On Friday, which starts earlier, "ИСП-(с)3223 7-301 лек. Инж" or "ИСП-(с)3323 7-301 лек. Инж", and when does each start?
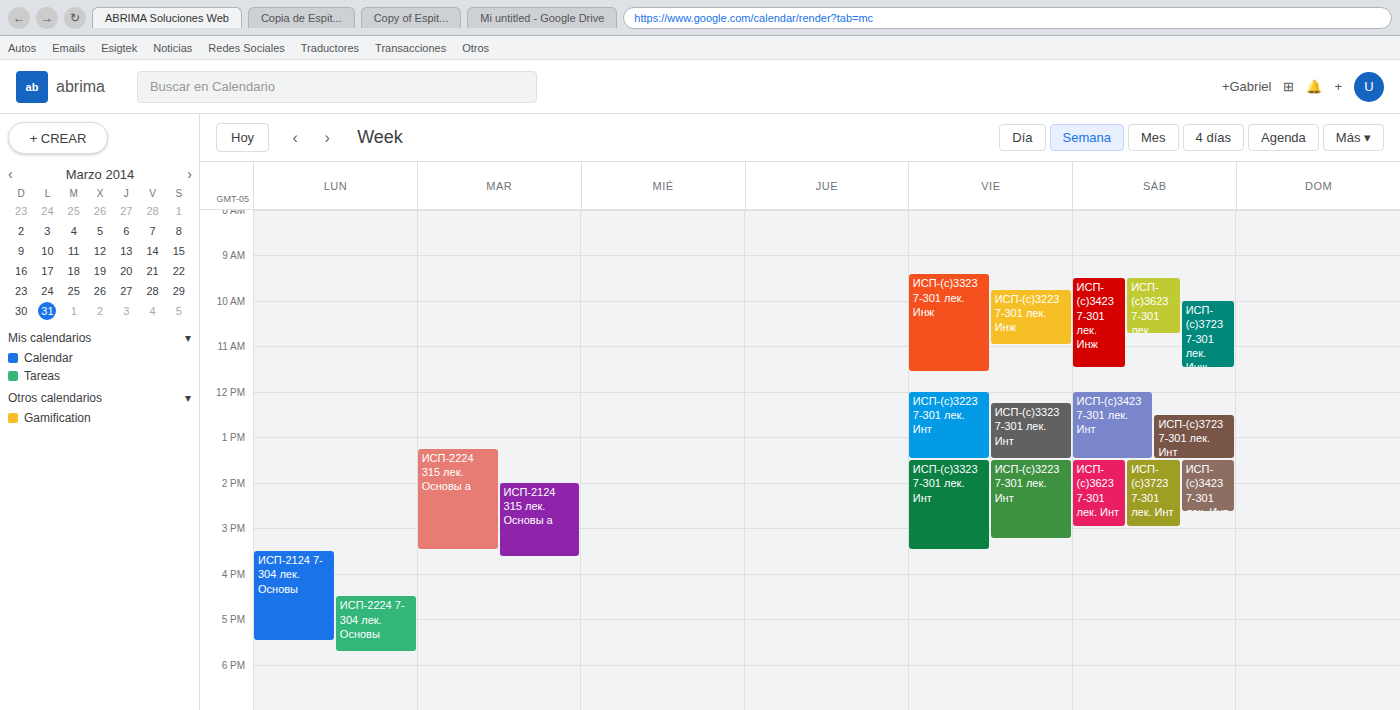
"ИСП-(с)3323 7-301 лек. Инж" 9:25 AM; "ИСП-(с)3223 7-301 лек. Инж" 9:45 AM.